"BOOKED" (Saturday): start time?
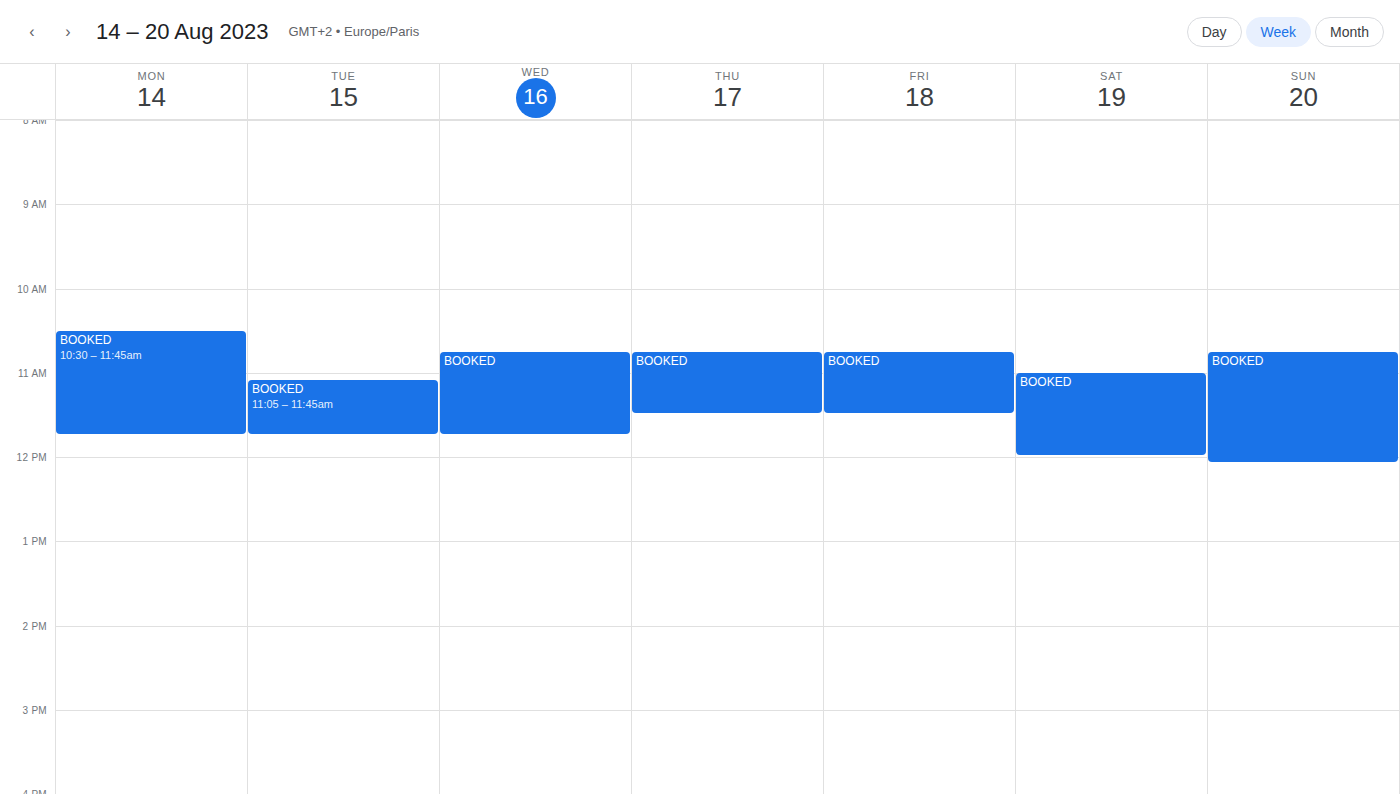
11:00 AM